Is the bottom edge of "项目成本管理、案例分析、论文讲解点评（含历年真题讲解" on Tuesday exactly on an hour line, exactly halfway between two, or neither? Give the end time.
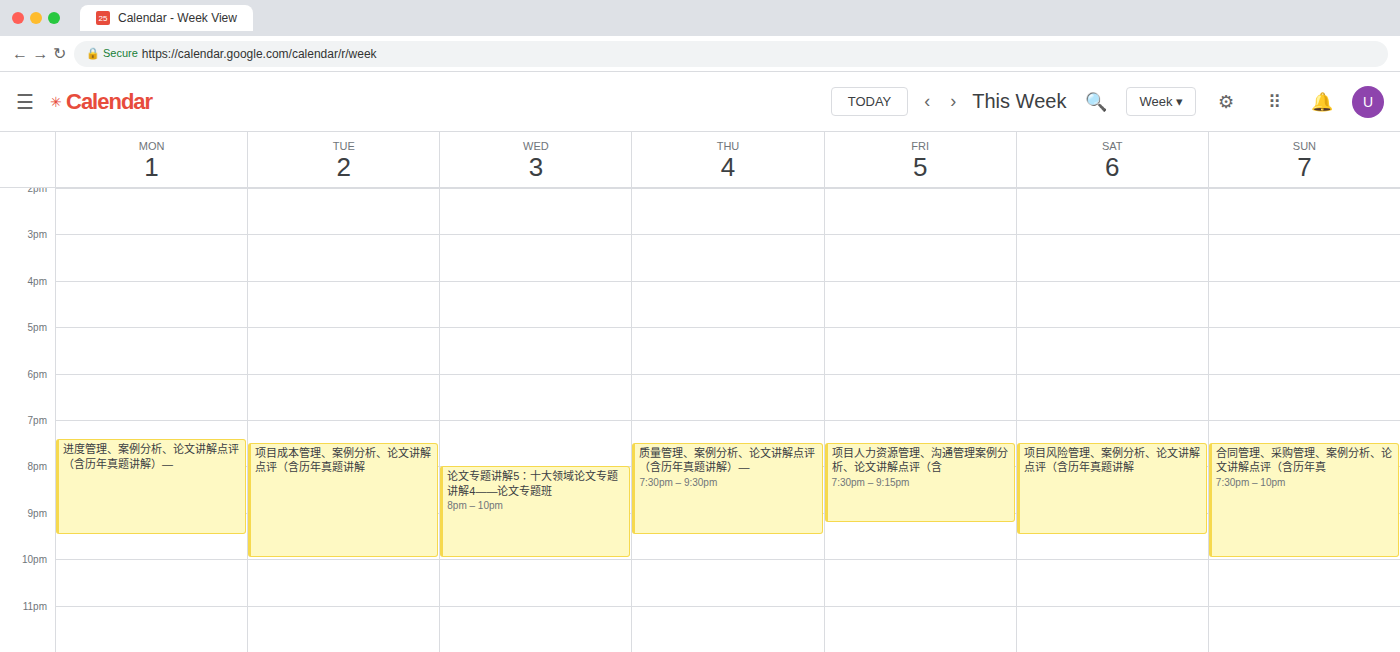
22:00 -- exactly on the 22:00 line.